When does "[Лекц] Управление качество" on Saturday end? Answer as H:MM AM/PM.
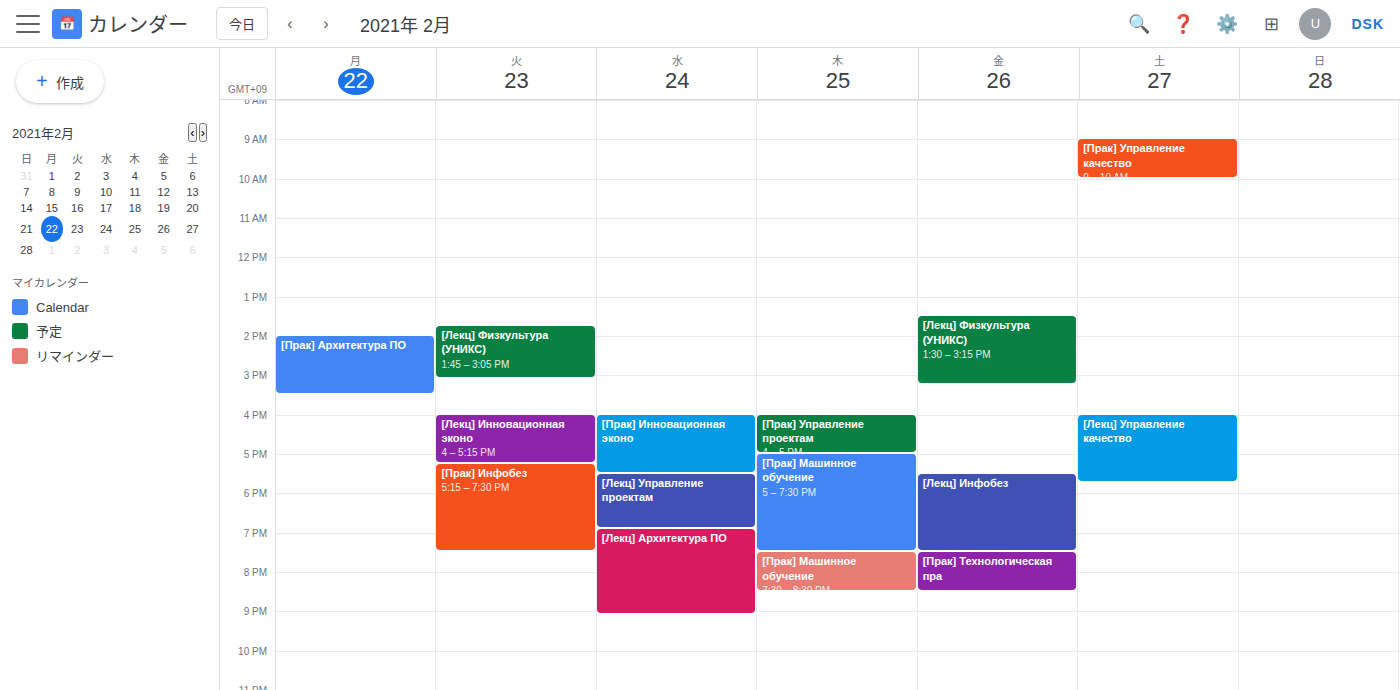
5:45 PM